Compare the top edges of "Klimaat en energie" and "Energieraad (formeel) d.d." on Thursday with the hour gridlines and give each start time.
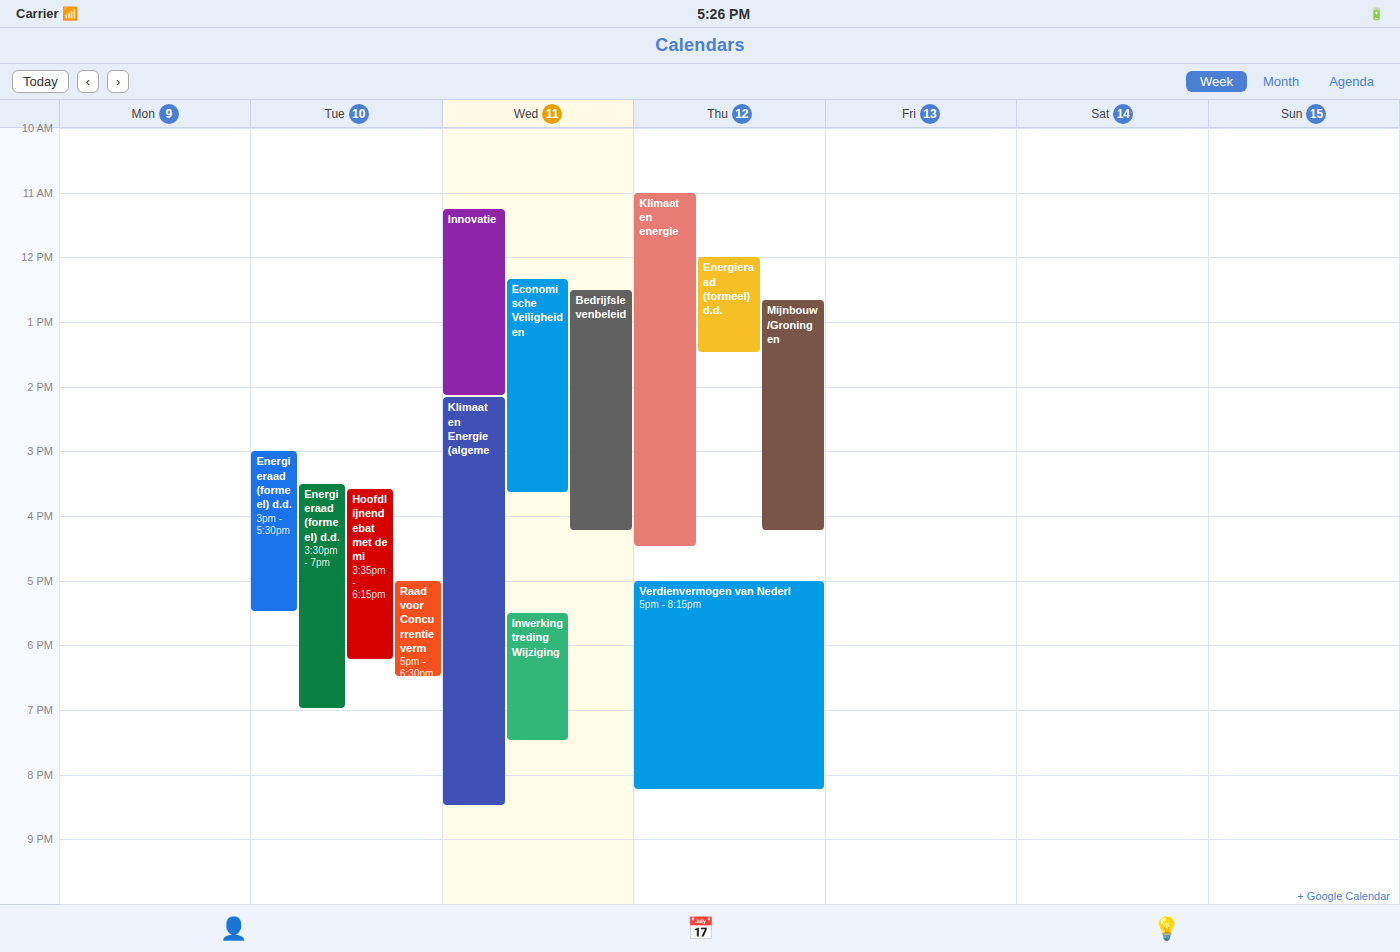
"Klimaat en energie": 11:00 AM, exactly on the 11 AM line. "Energieraad (formeel) d.d.": 12:00 PM, exactly on the 12 PM line.